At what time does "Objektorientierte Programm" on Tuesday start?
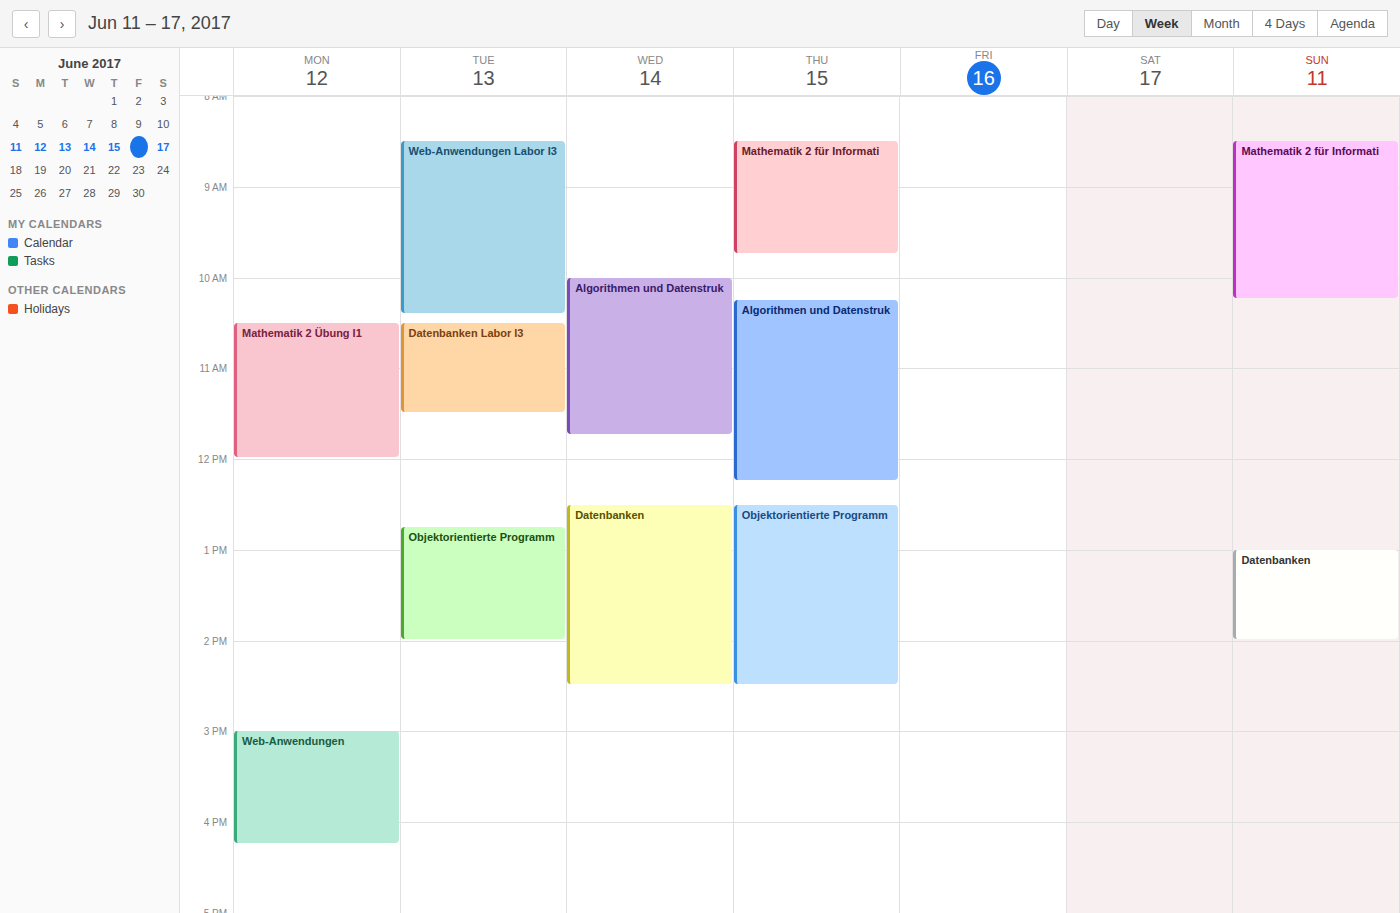
12:45 PM